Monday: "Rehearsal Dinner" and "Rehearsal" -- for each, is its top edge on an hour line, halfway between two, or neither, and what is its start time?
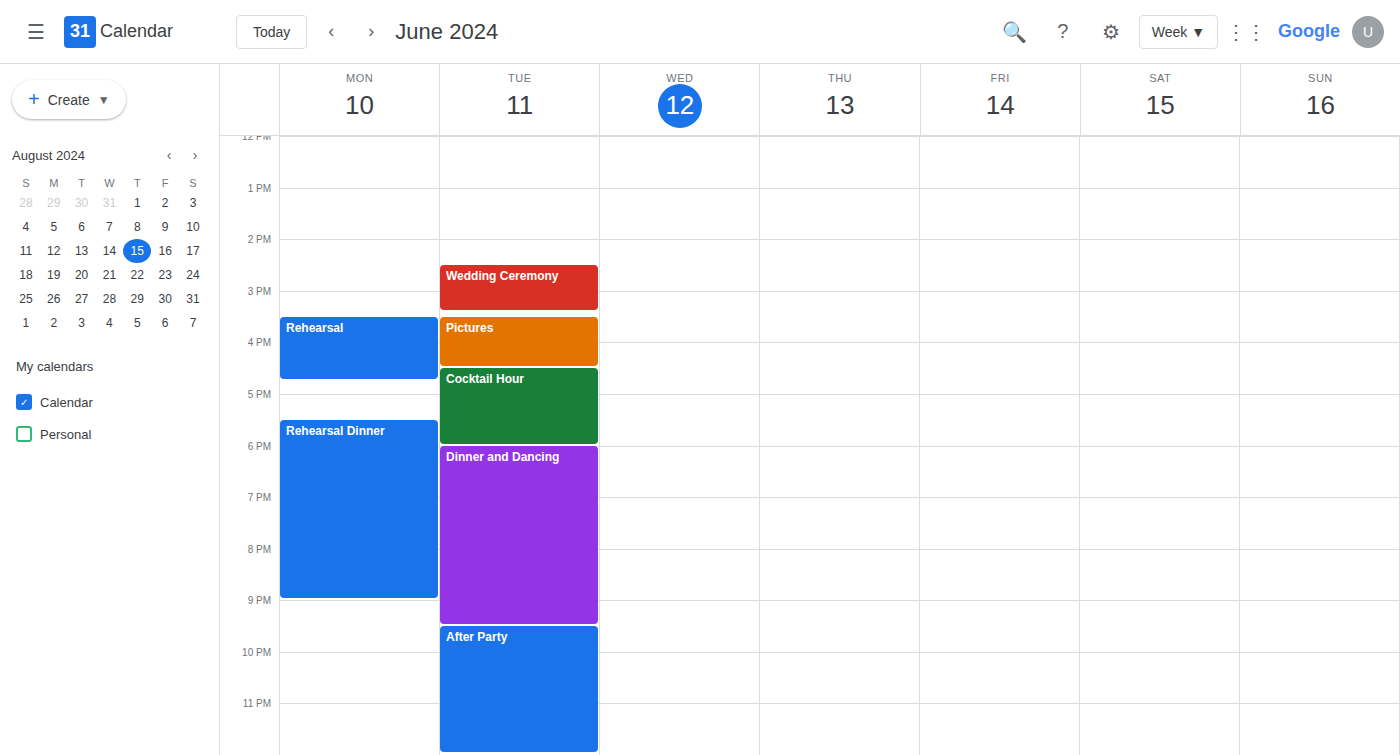
"Rehearsal Dinner": 5:30 PM, halfway between the 5 PM and 6 PM lines. "Rehearsal": 3:30 PM, halfway between the 3 PM and 4 PM lines.